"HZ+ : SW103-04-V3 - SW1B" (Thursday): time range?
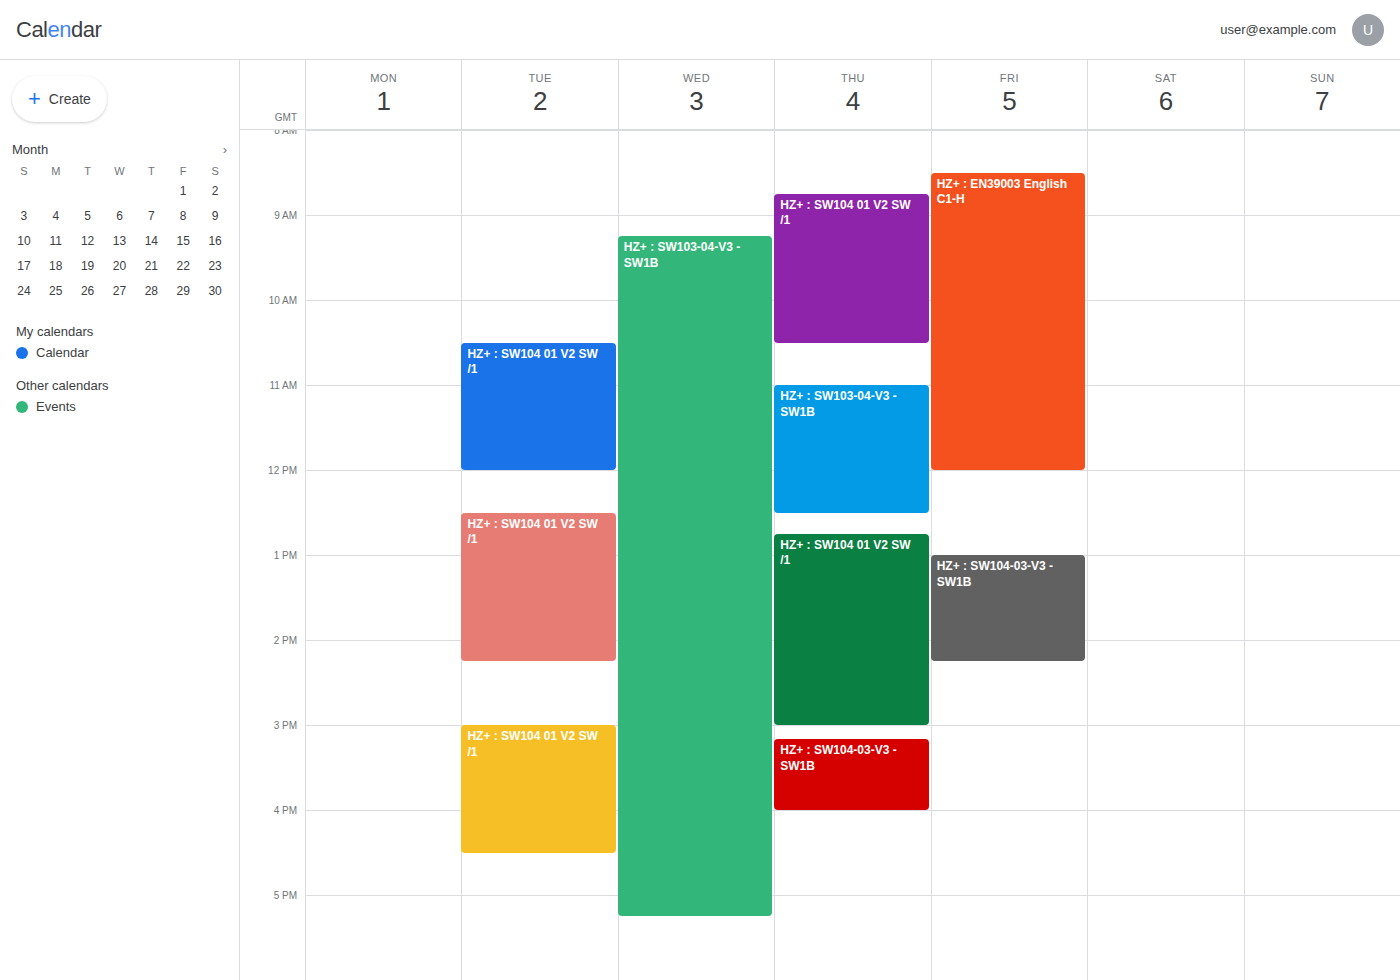
11:00 AM to 12:30 PM